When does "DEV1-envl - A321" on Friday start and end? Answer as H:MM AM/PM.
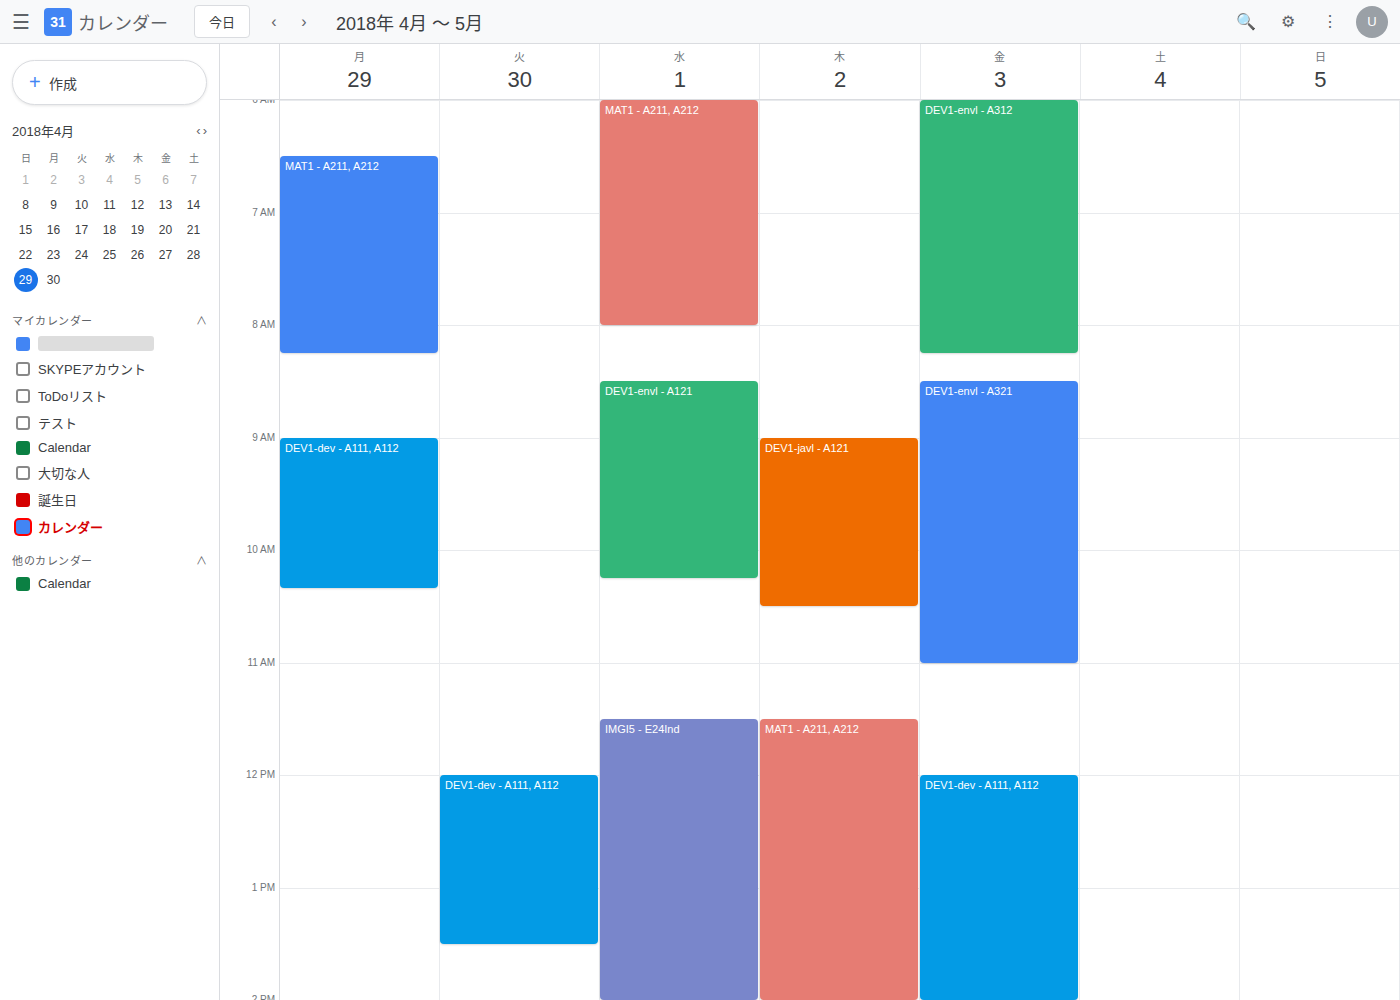
8:30 AM to 11:00 AM